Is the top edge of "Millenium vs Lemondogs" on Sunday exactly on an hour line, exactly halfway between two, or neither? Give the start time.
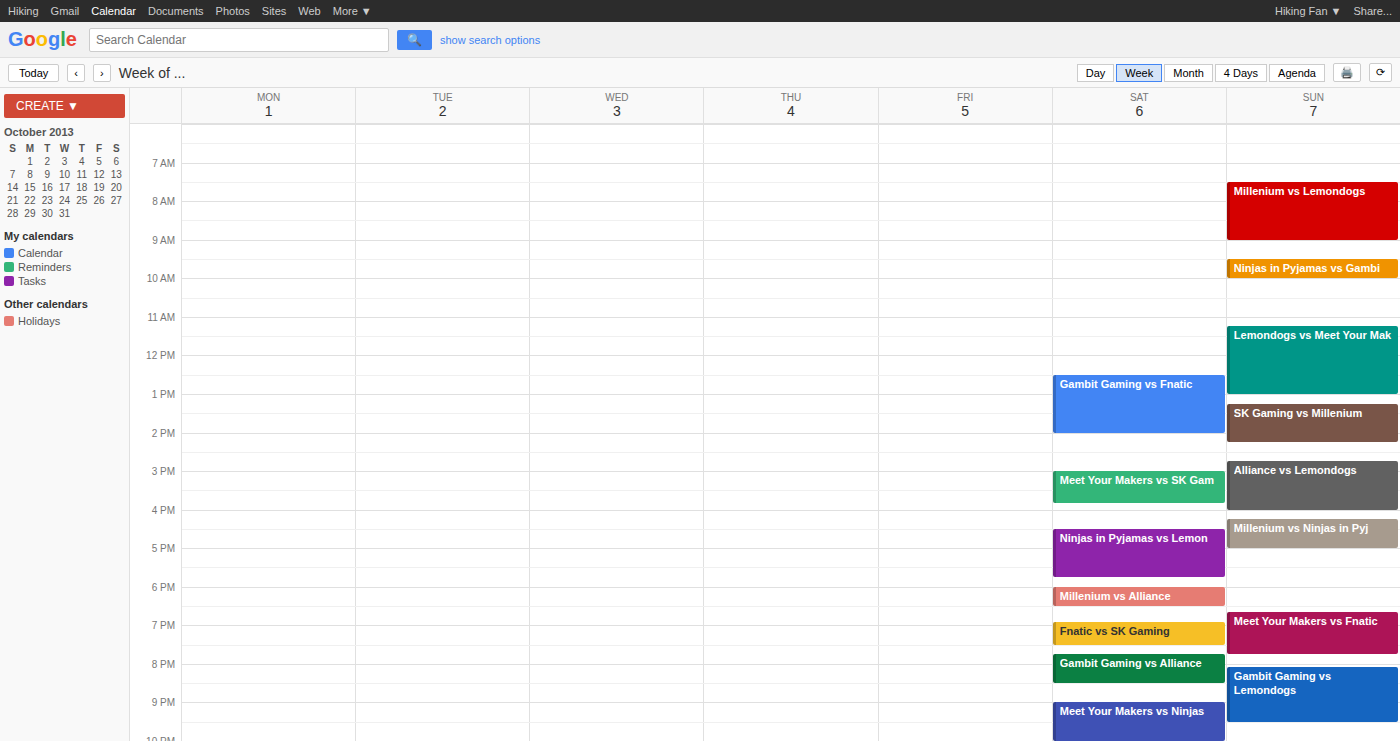
7:30 AM -- halfway between the 7 AM and 8 AM lines.